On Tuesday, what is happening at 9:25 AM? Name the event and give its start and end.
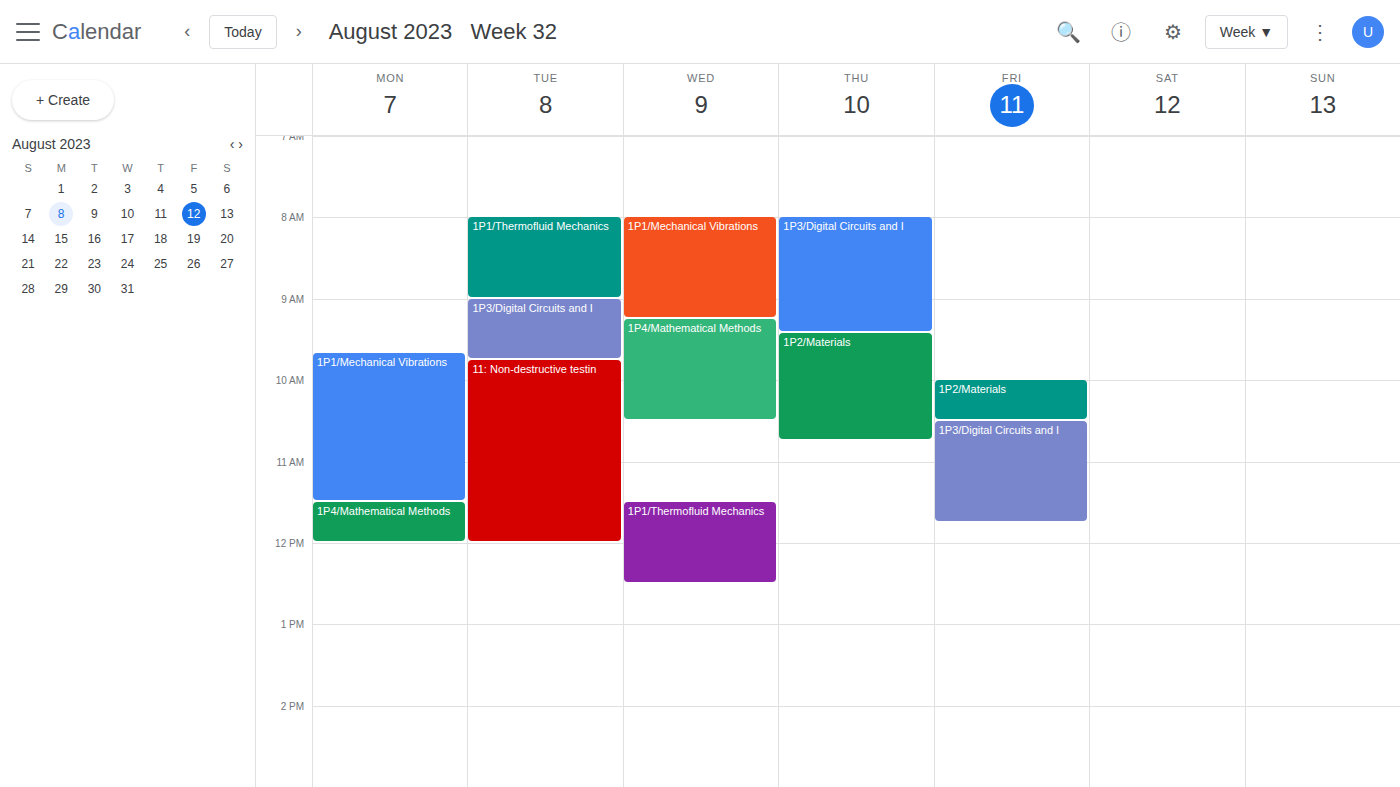
"1P3/Digital Circuits and I", 9:00 AM to 9:45 AM